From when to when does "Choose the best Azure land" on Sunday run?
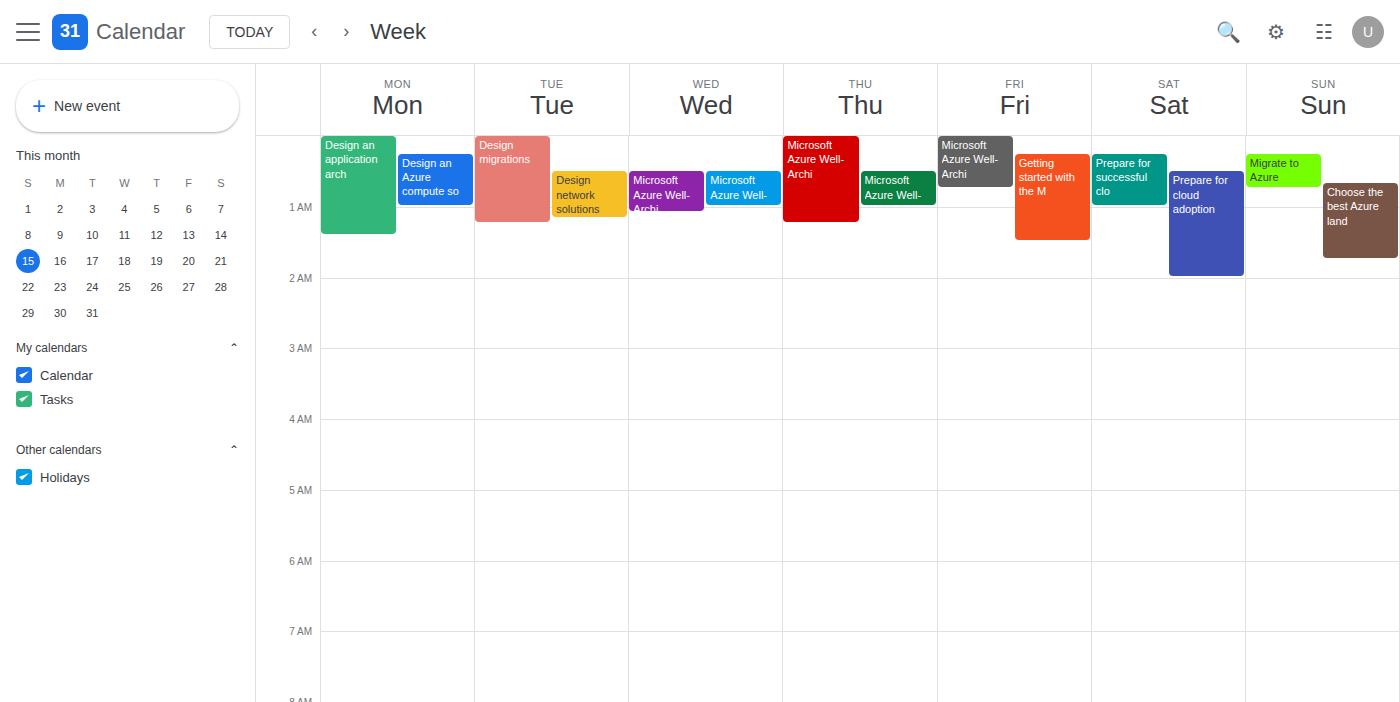
12:40 AM to 1:45 AM